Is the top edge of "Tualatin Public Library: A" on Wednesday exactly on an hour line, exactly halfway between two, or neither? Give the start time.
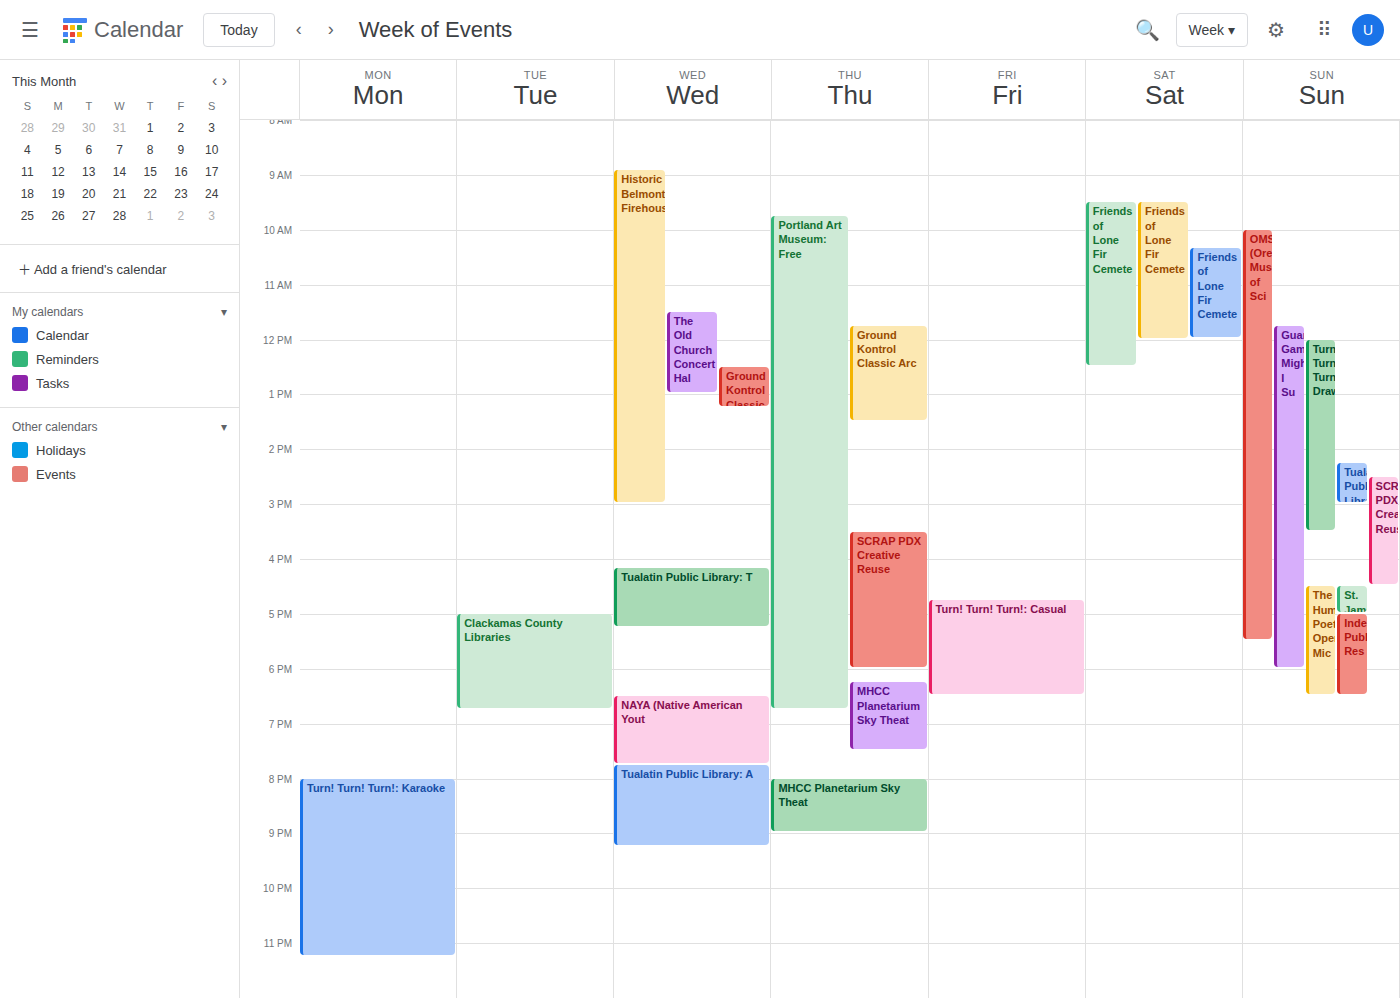
7:45 PM -- neither: three quarters of the way from the 7 PM line to the 8 PM line.